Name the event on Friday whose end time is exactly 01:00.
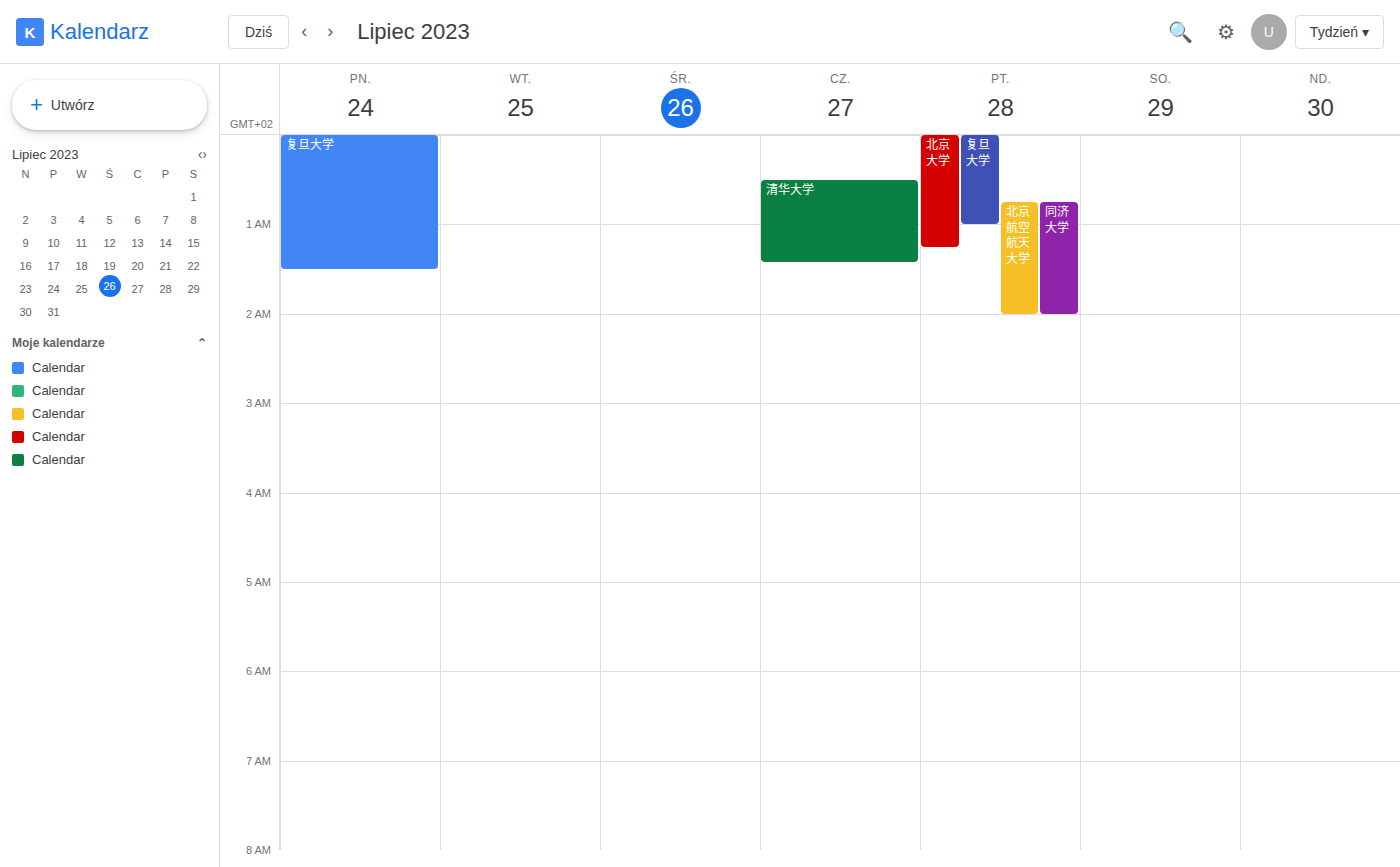
"复旦大学"